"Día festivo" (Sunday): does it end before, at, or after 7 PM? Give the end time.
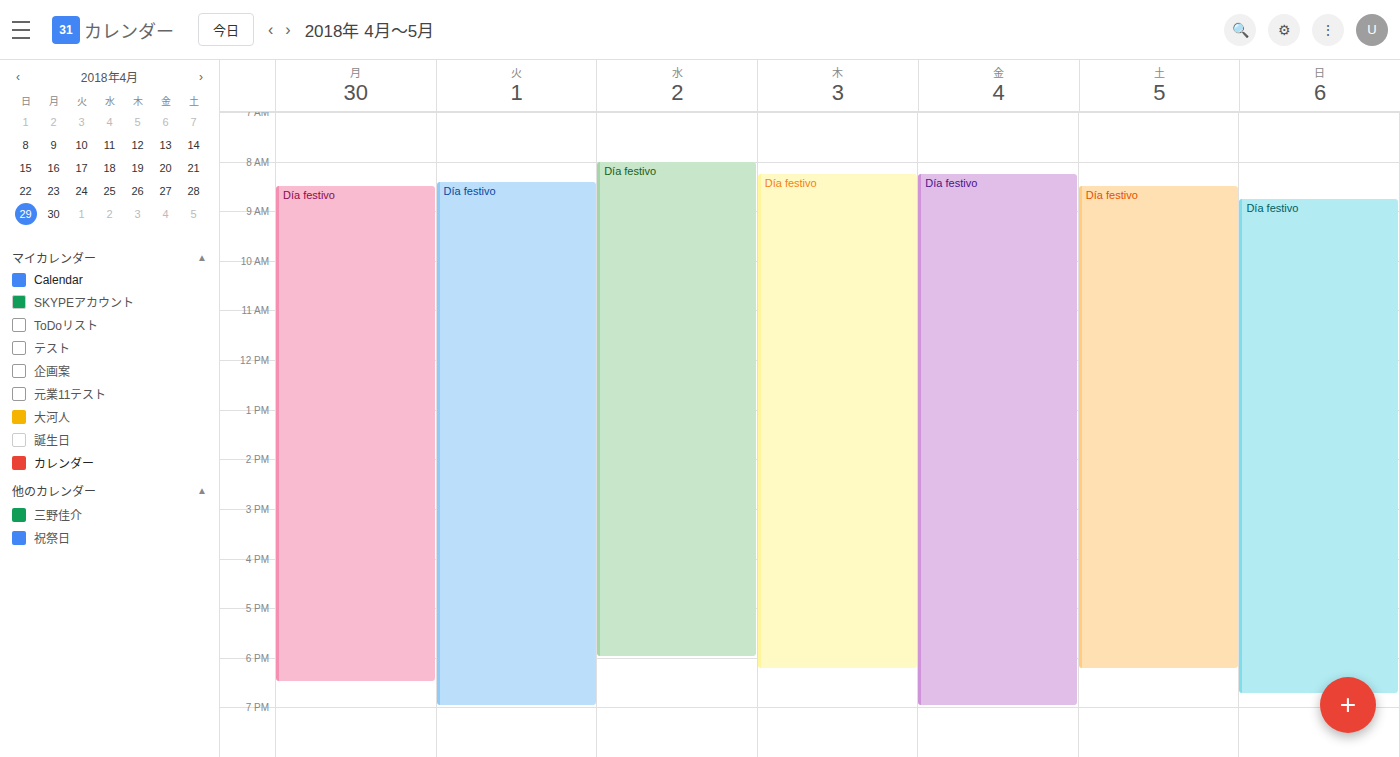
6:45 PM -- before 7 PM, 15 minutes above the 7 PM line.